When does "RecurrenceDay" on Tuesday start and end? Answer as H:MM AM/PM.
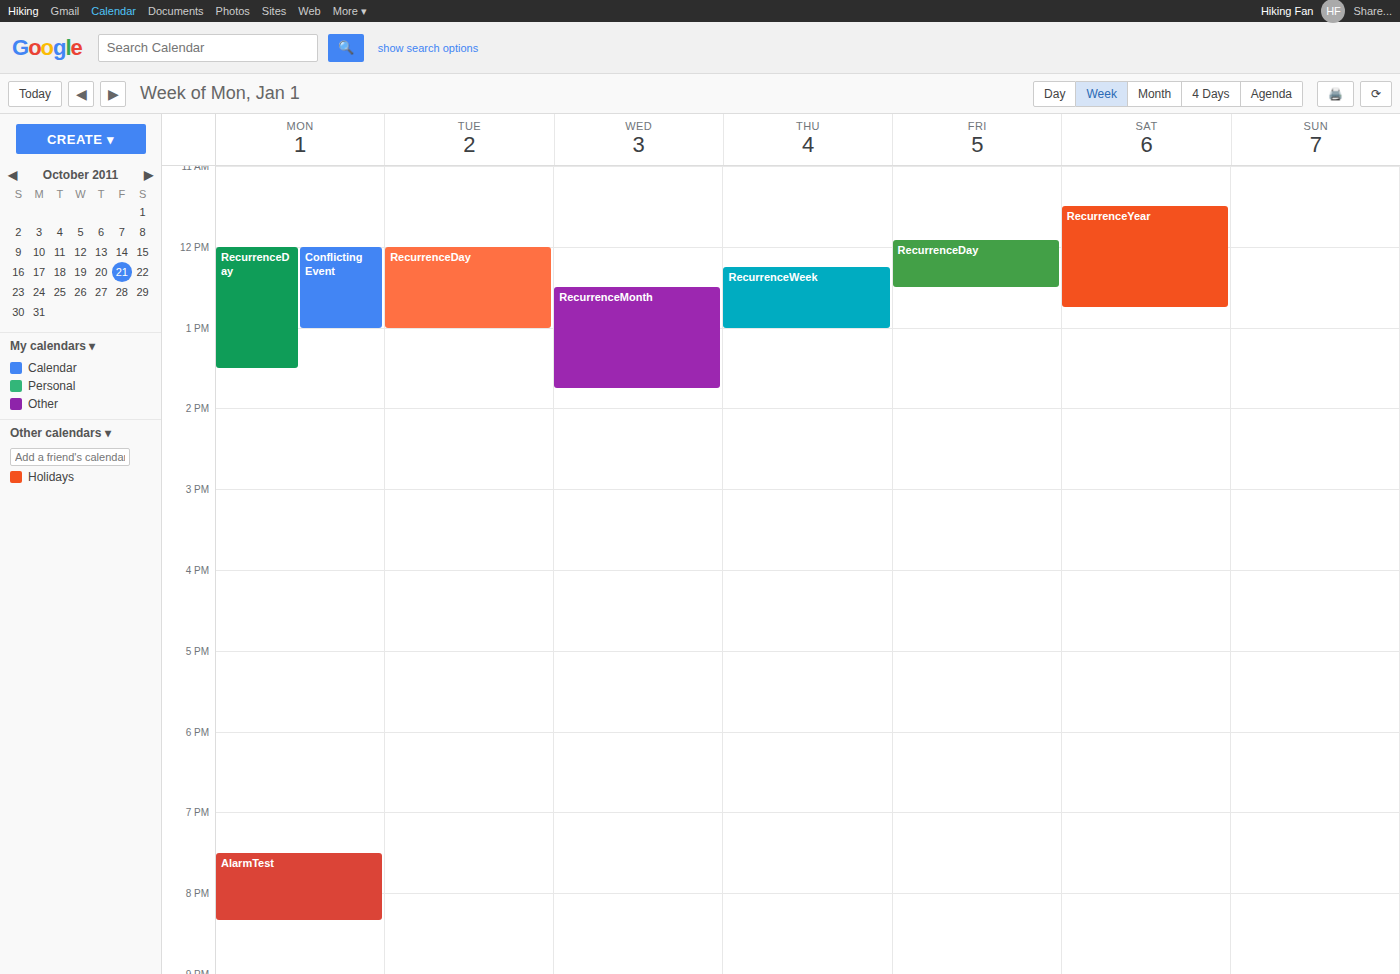
12:00 PM to 1:00 PM